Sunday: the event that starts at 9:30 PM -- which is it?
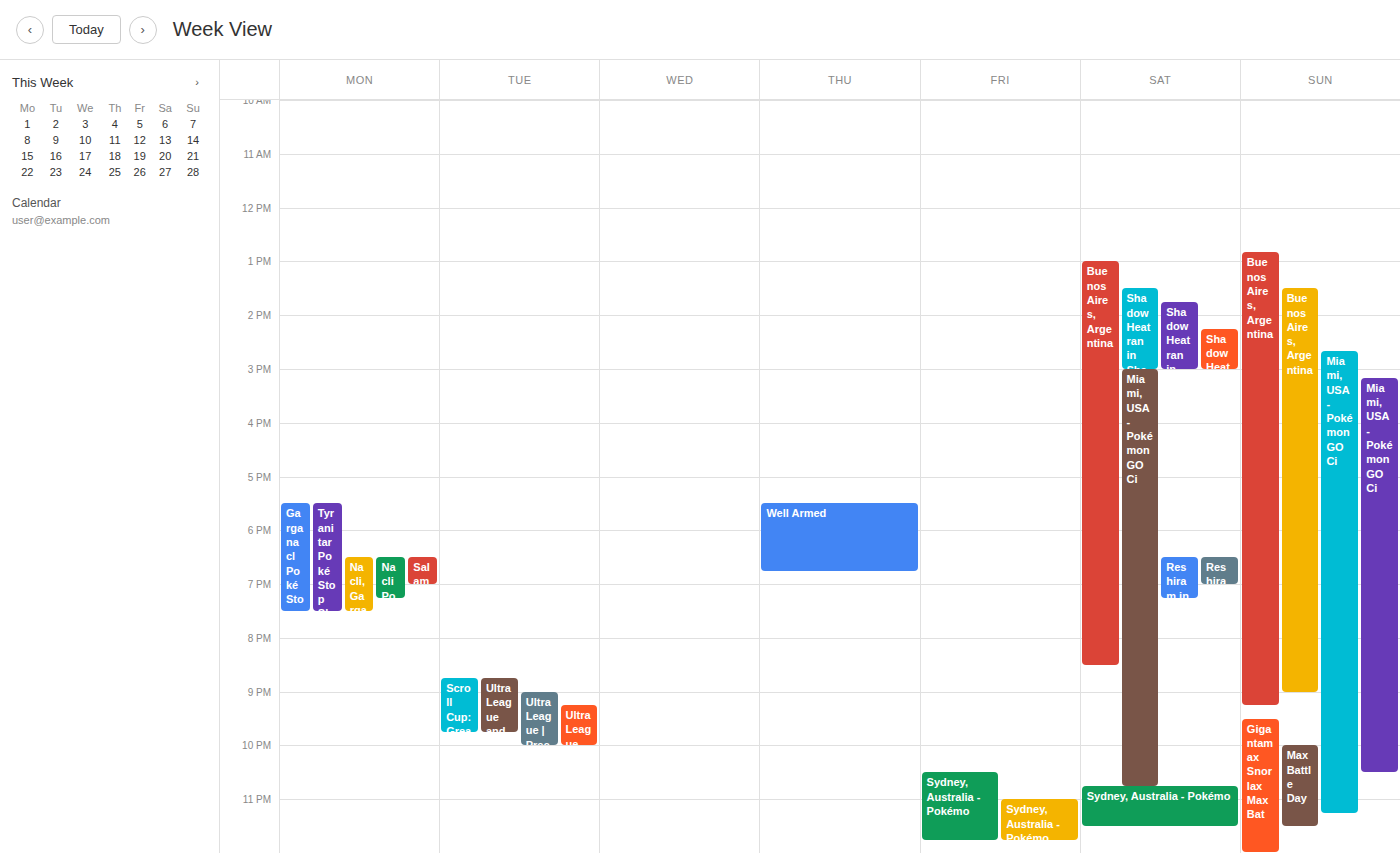
"Gigantamax Snorlax Max Bat"